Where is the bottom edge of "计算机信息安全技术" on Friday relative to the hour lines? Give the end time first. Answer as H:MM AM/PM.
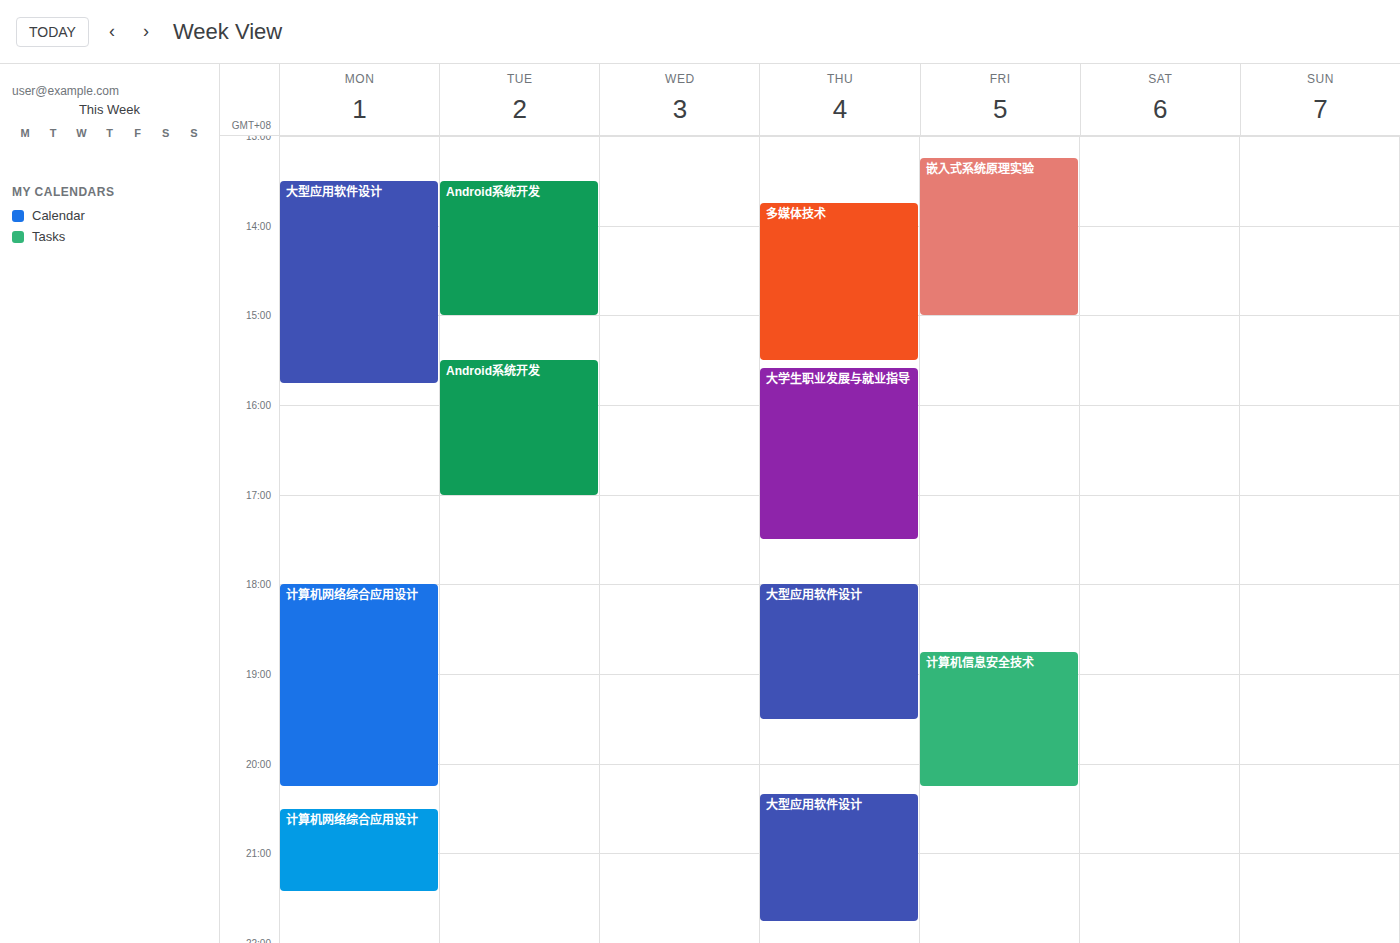
8:15 PM -- neither: a quarter of the way from the 8 PM line to the 9 PM line.